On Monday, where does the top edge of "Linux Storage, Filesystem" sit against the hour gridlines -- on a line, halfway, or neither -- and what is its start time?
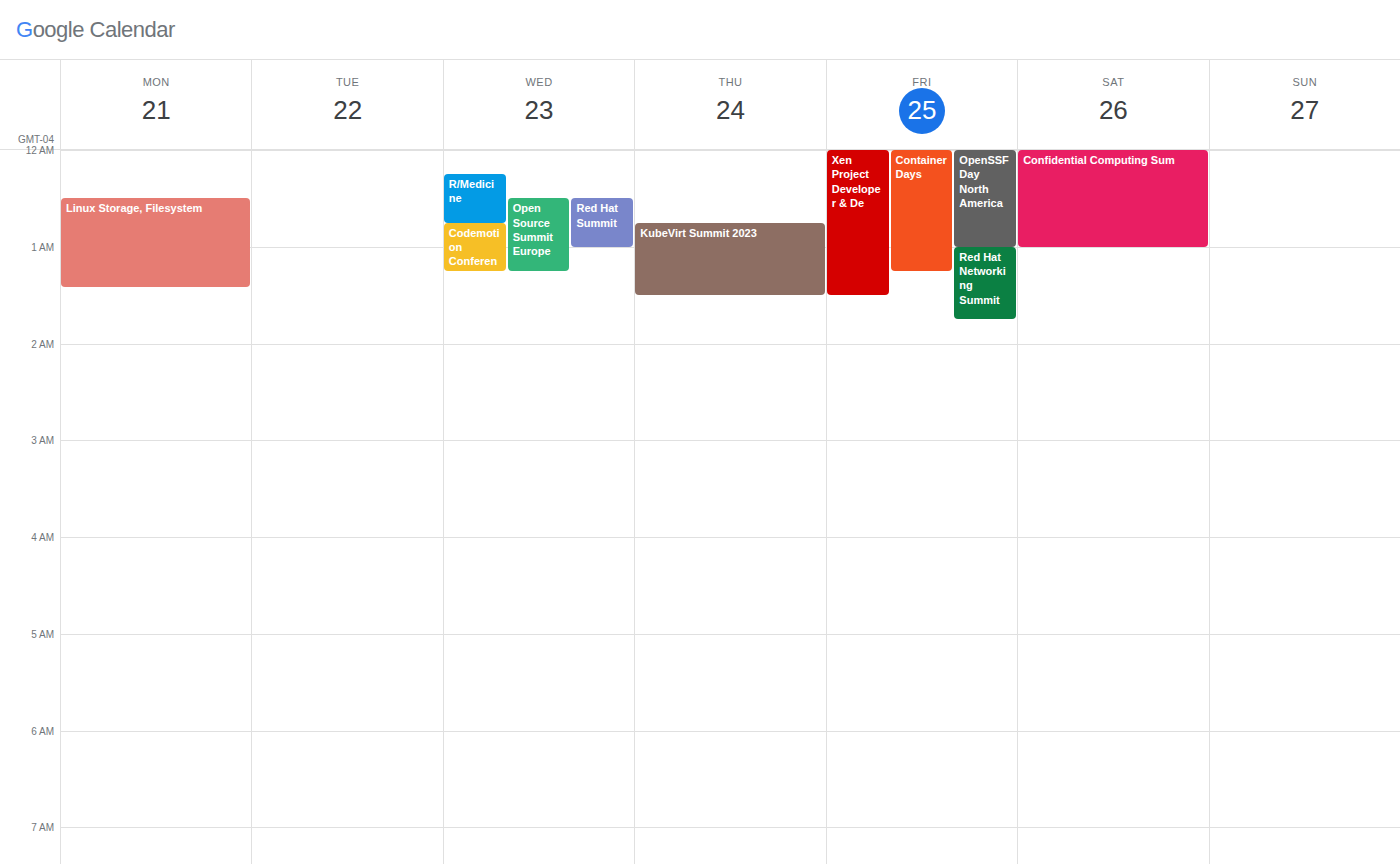
00:30 -- halfway between the 00:00 and 01:00 lines.